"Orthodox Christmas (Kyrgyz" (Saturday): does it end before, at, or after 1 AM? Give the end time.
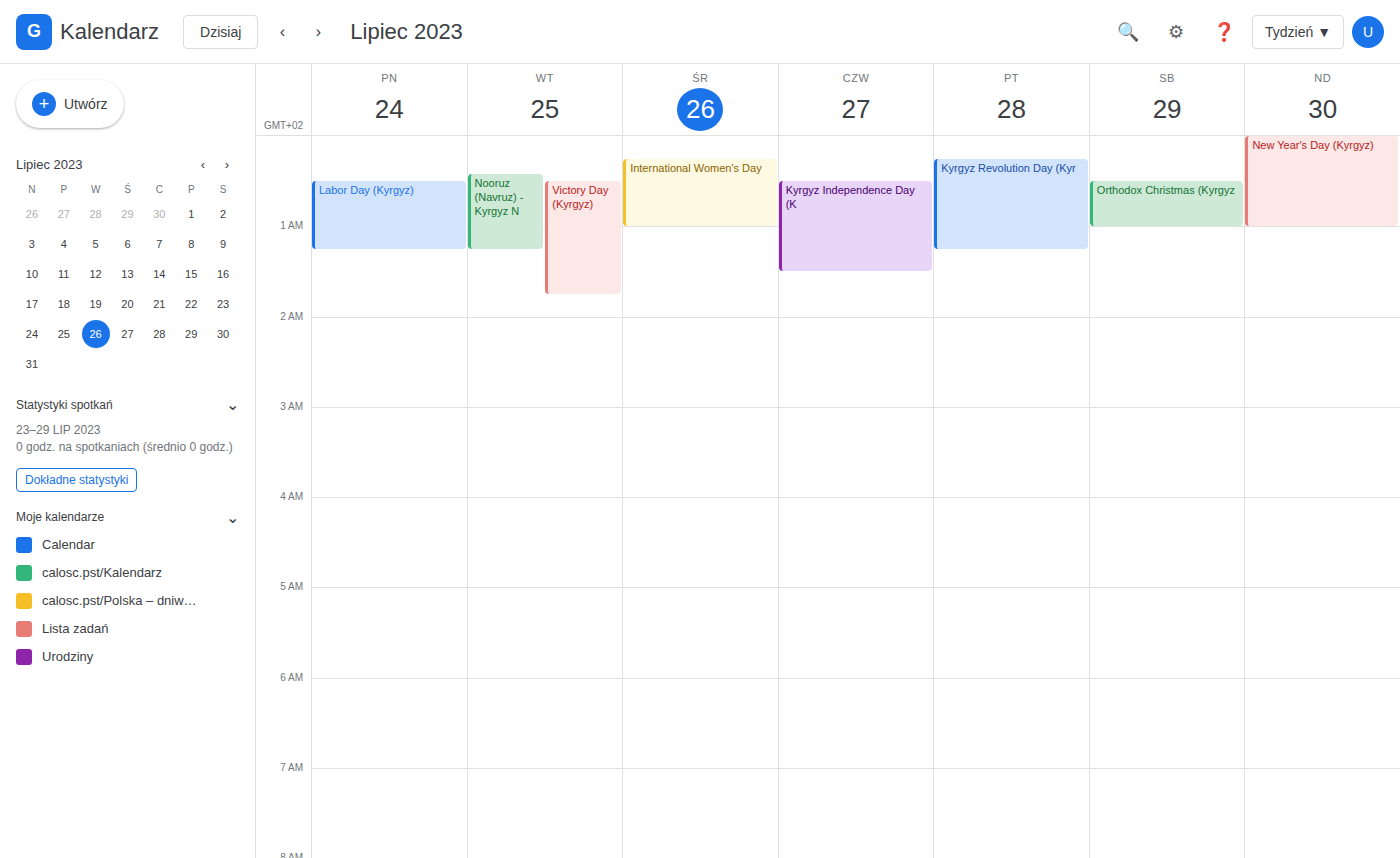
1:00 AM -- exactly at 1 AM, on the 1 AM line.